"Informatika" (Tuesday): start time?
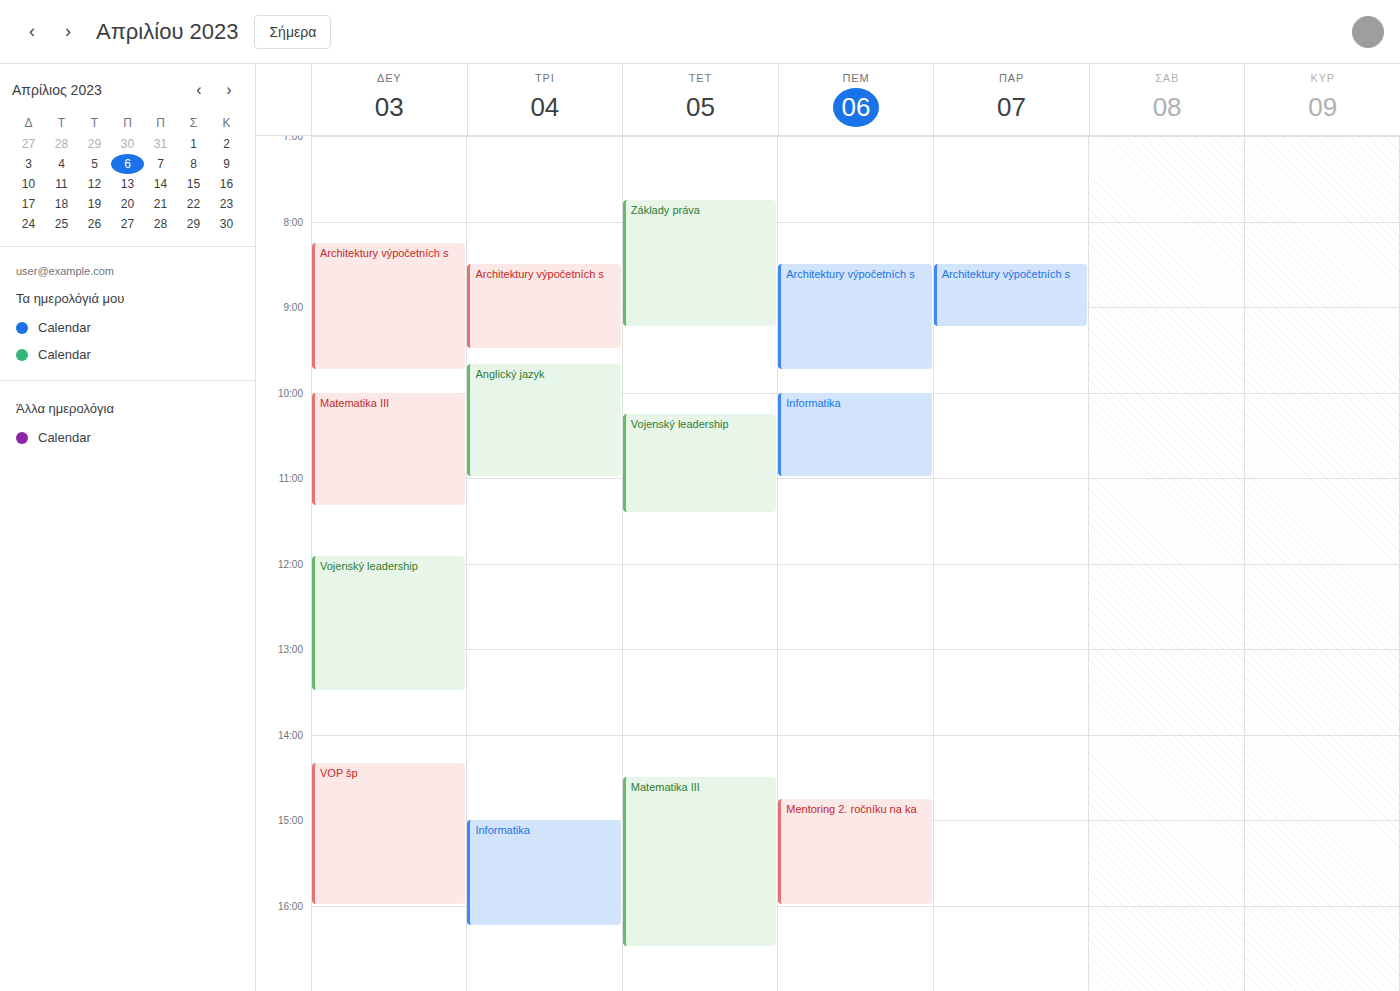
3:00 PM